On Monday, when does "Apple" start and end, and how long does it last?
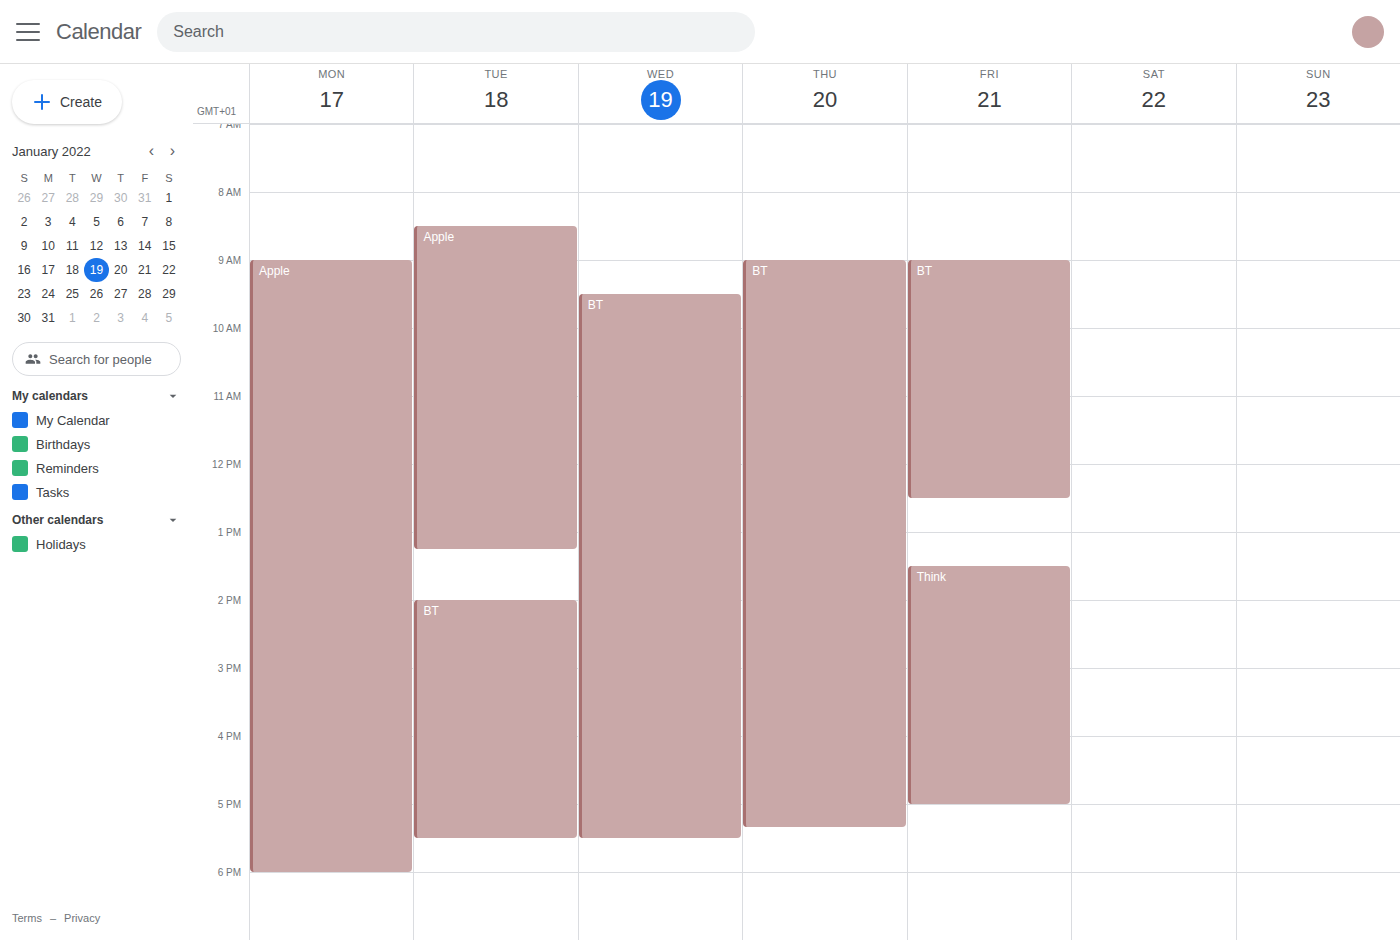
09:00 to 18:00, 9 hours